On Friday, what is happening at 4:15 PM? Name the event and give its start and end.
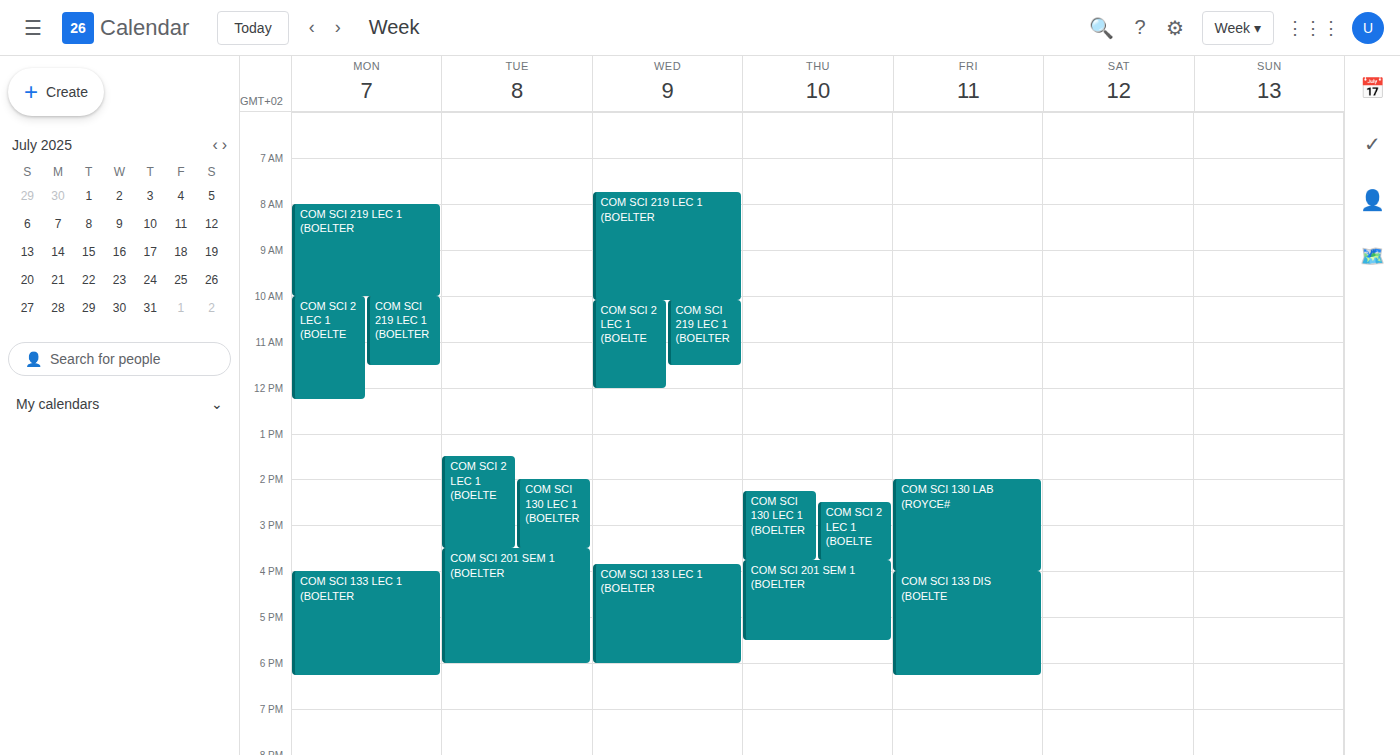
"COM SCI 133 DIS (BOELTE", 4:00 PM to 6:15 PM